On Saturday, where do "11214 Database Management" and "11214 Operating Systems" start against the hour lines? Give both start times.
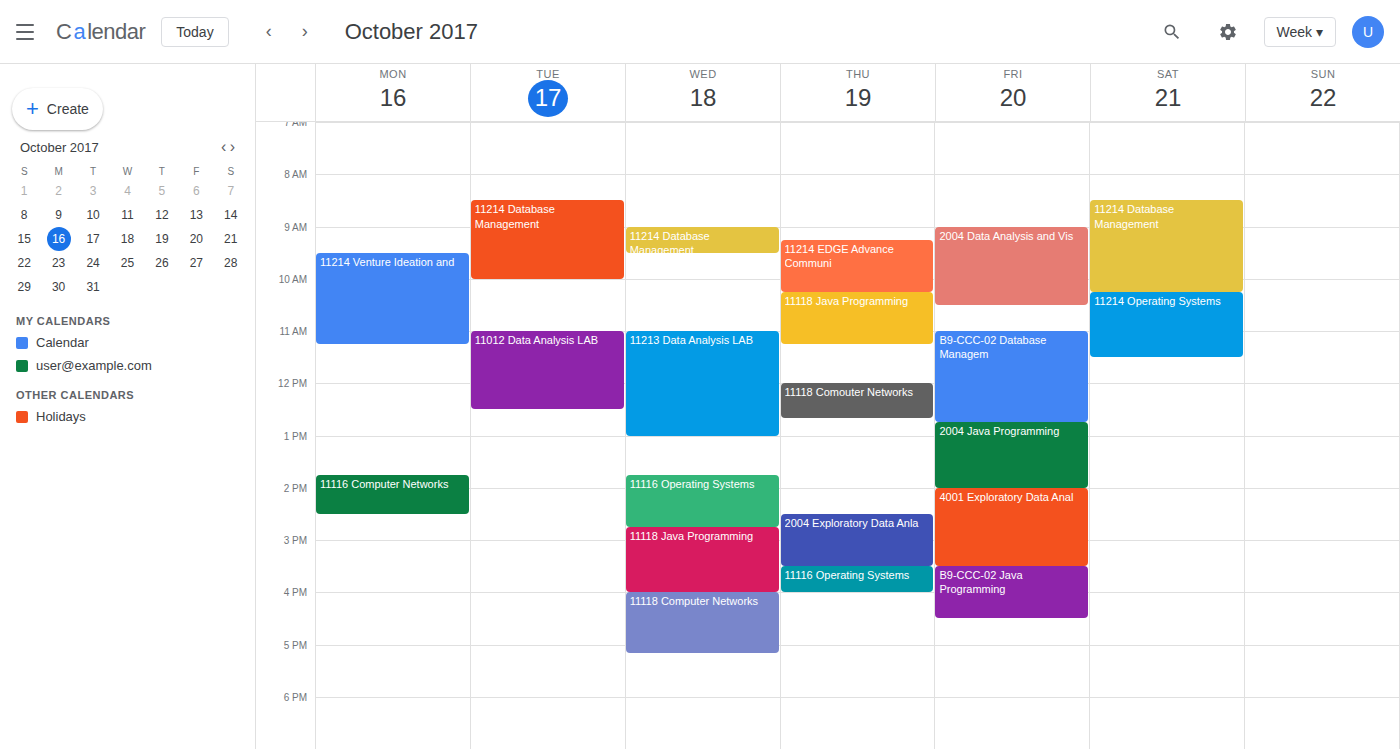
"11214 Database Management": 8:30 AM, halfway between the 8 AM and 9 AM lines. "11214 Operating Systems": 10:15 AM, neither: a quarter of the way from the 10 AM line to the 11 AM line.